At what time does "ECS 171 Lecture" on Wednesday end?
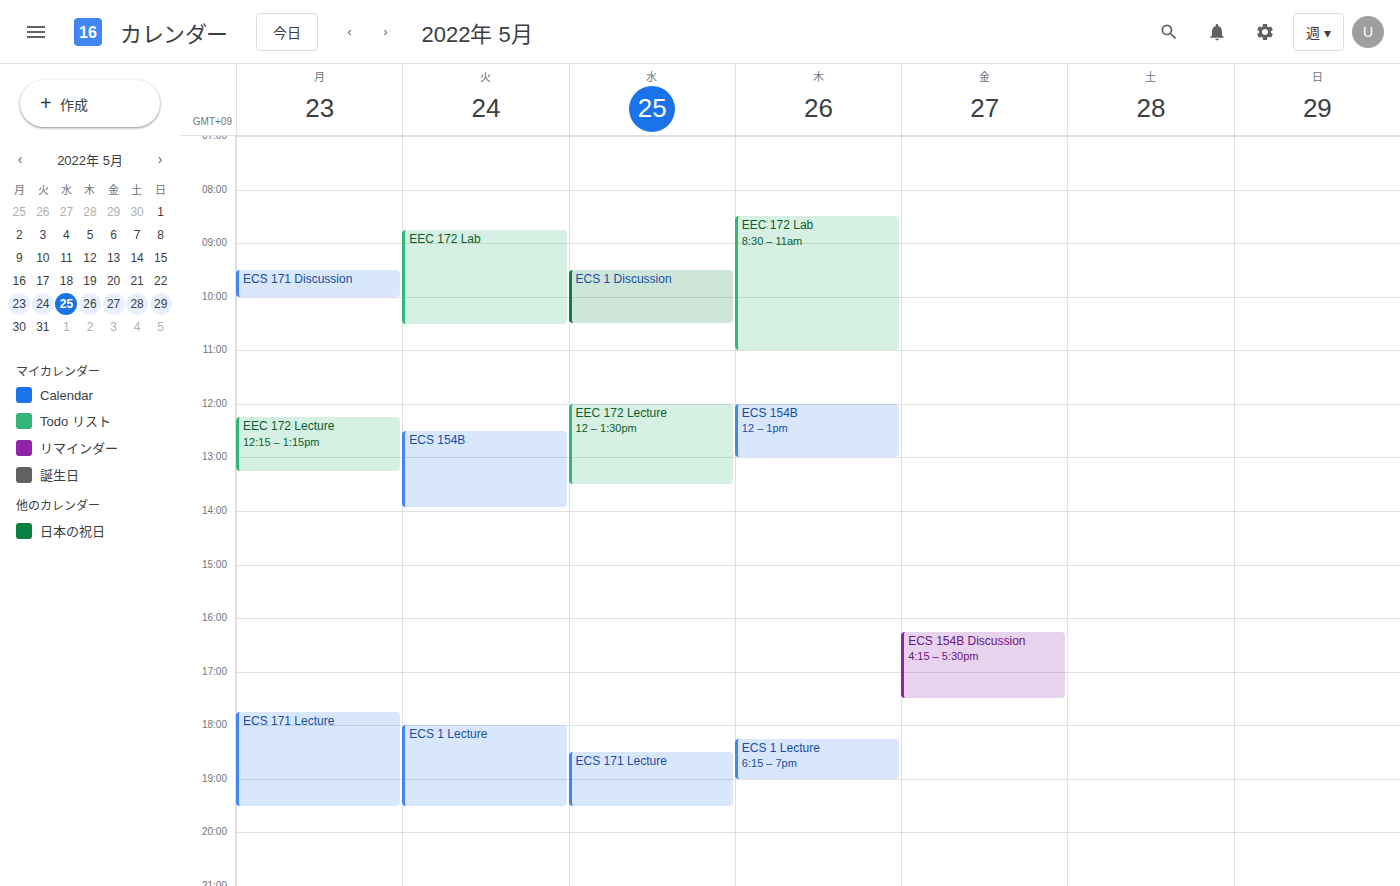
19:30